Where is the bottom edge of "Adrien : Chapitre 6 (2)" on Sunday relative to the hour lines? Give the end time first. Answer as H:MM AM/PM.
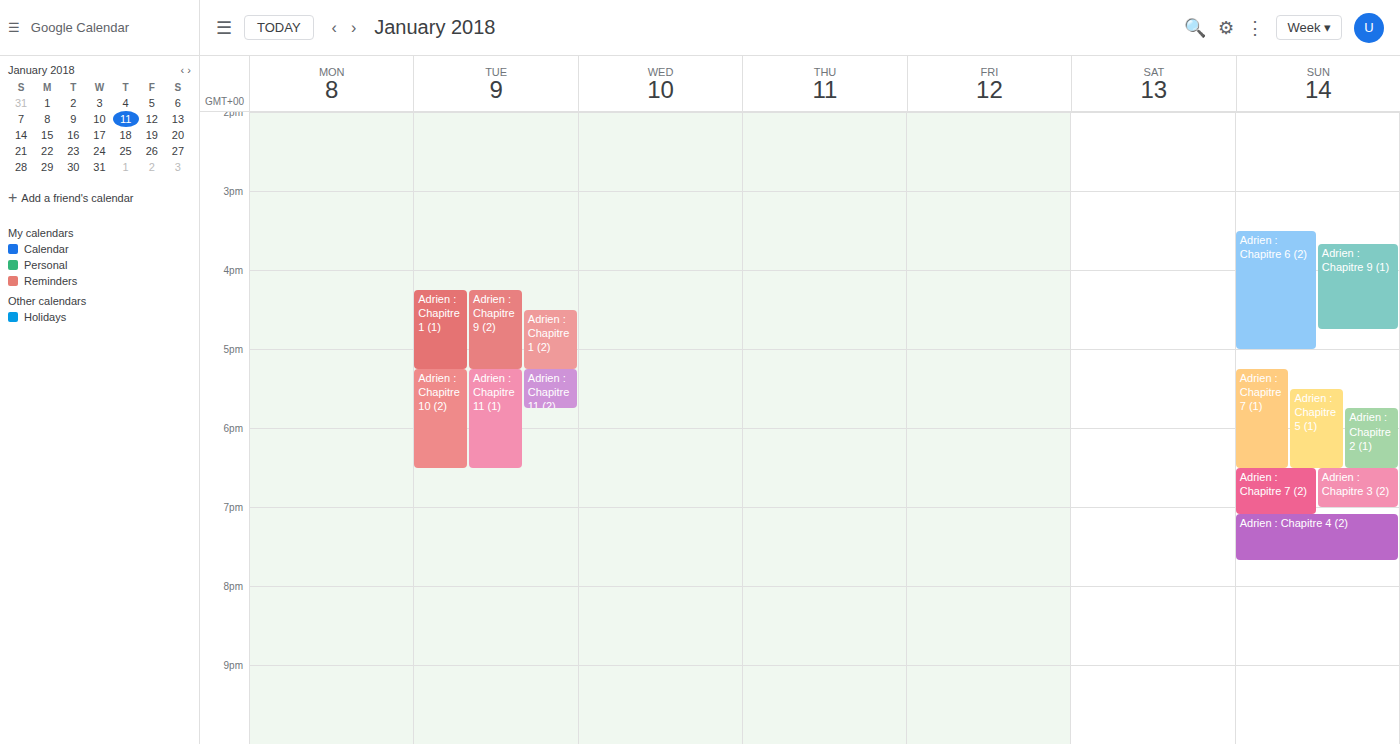
5:00 PM -- exactly on the 5 PM line.